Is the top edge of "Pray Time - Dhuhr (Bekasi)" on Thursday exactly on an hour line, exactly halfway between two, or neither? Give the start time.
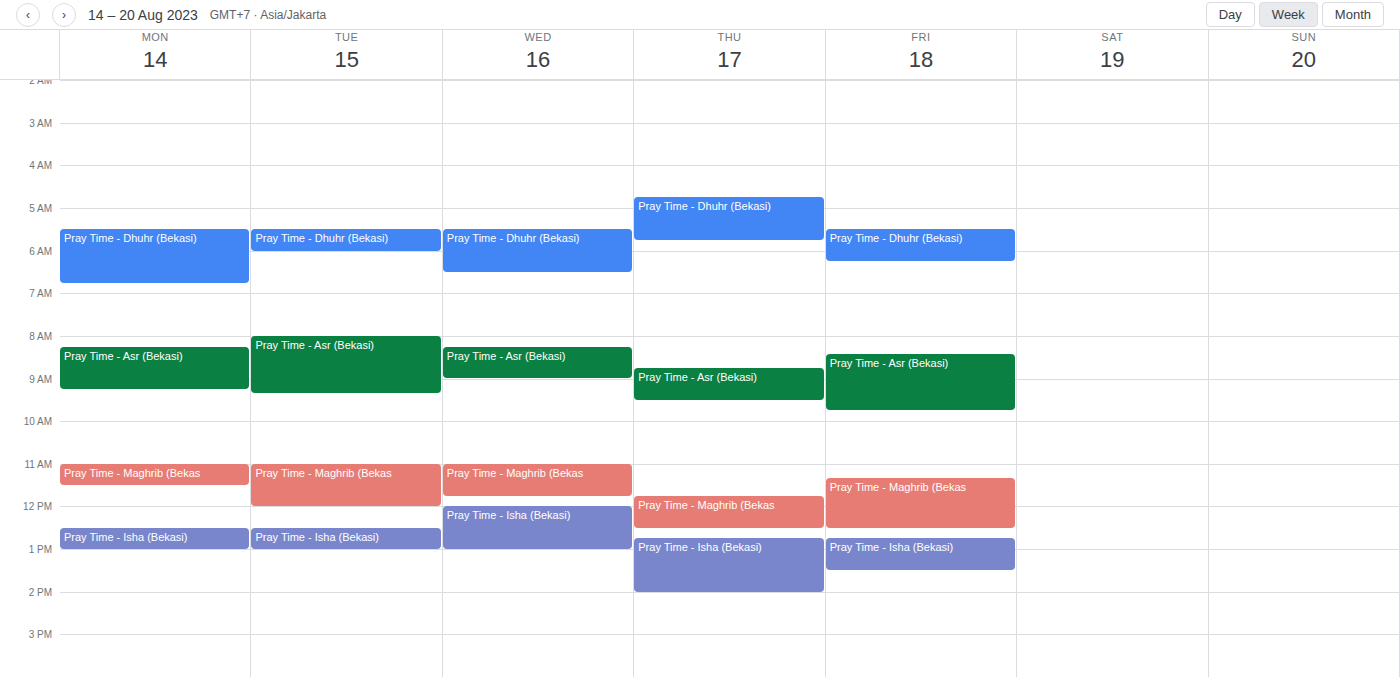
4:45 AM -- neither: three quarters of the way from the 4 AM line to the 5 AM line.